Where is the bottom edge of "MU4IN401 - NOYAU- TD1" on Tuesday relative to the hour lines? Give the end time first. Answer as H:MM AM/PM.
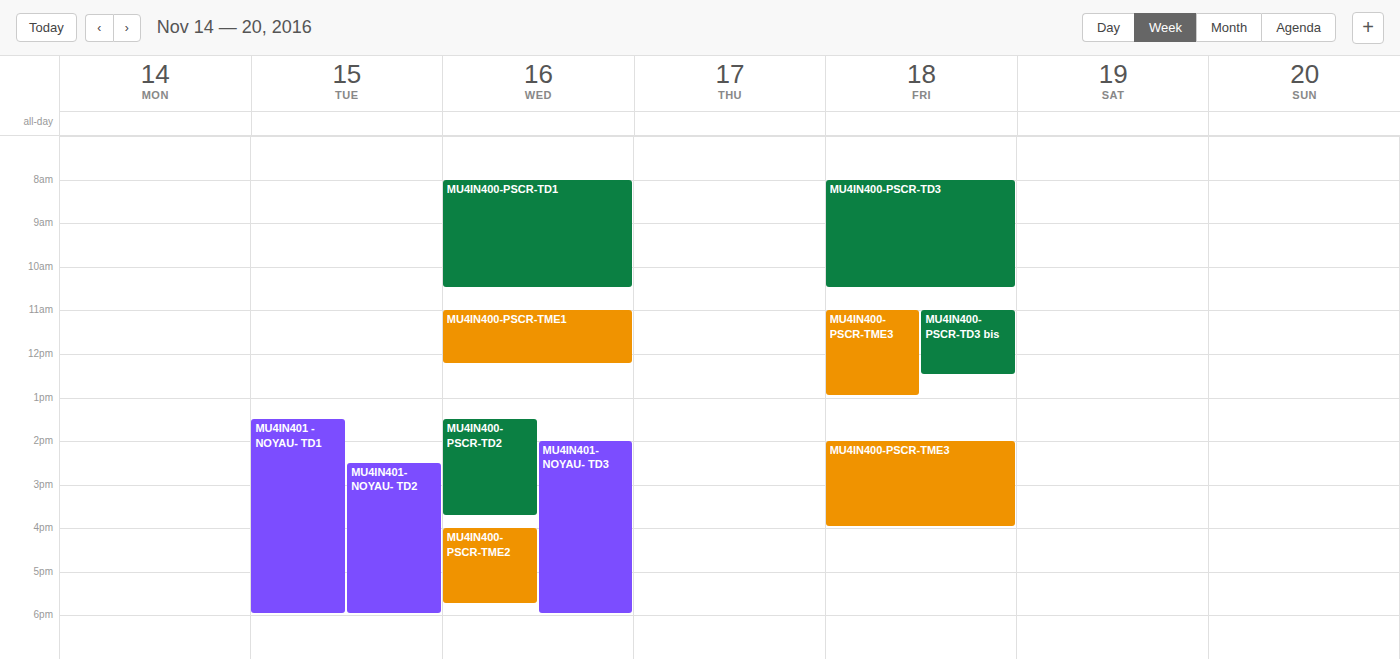
6:00 PM -- exactly on the 6 PM line.